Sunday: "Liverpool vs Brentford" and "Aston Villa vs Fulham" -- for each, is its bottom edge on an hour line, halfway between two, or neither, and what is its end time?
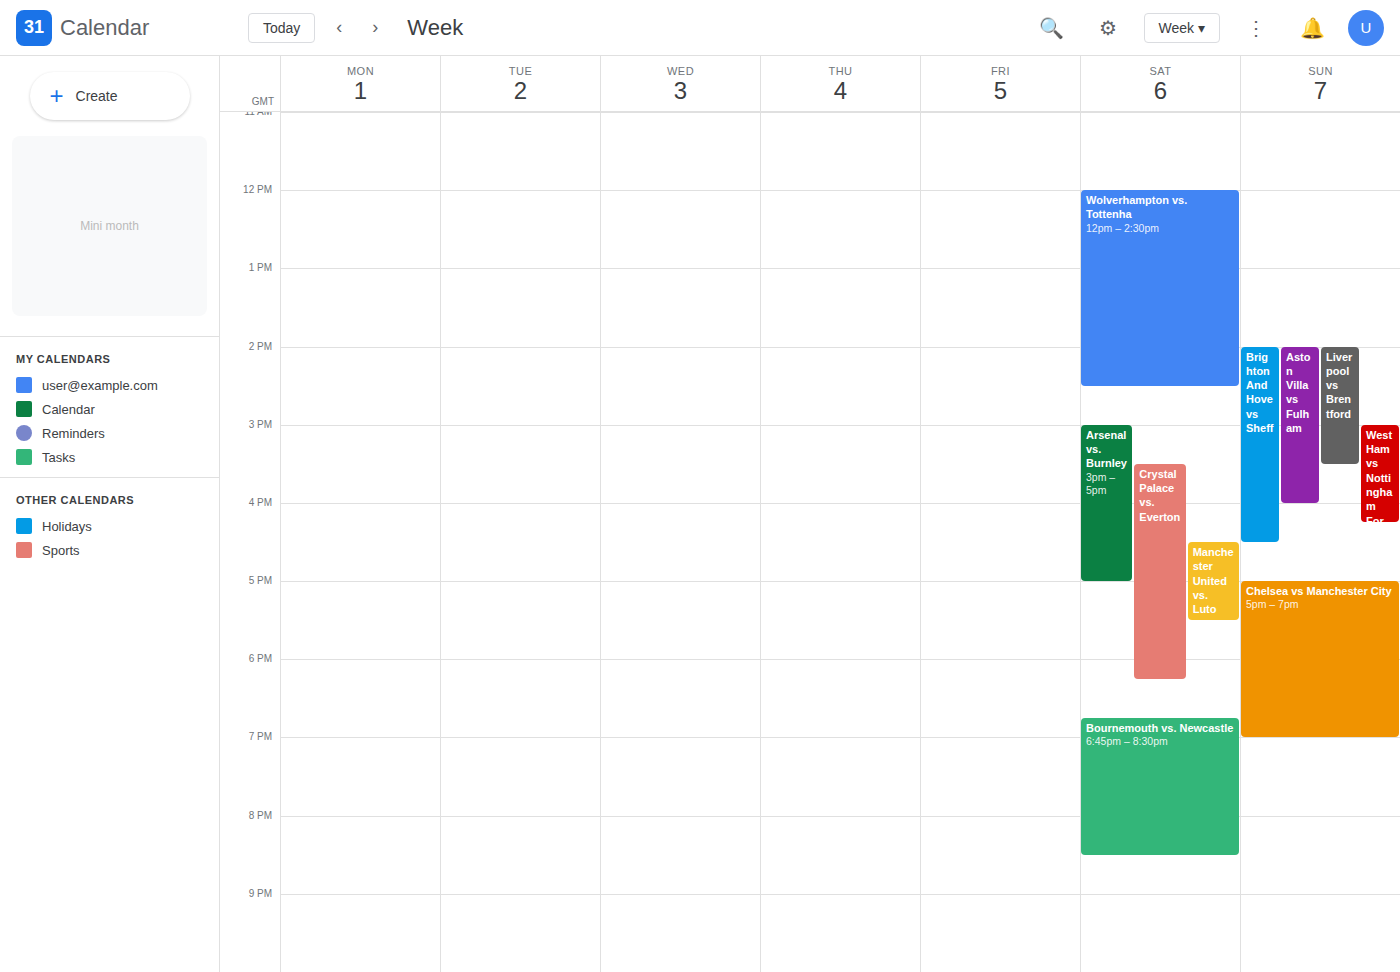
"Liverpool vs Brentford": 3:30 PM, halfway between the 3 PM and 4 PM lines. "Aston Villa vs Fulham": 4:00 PM, exactly on the 4 PM line.